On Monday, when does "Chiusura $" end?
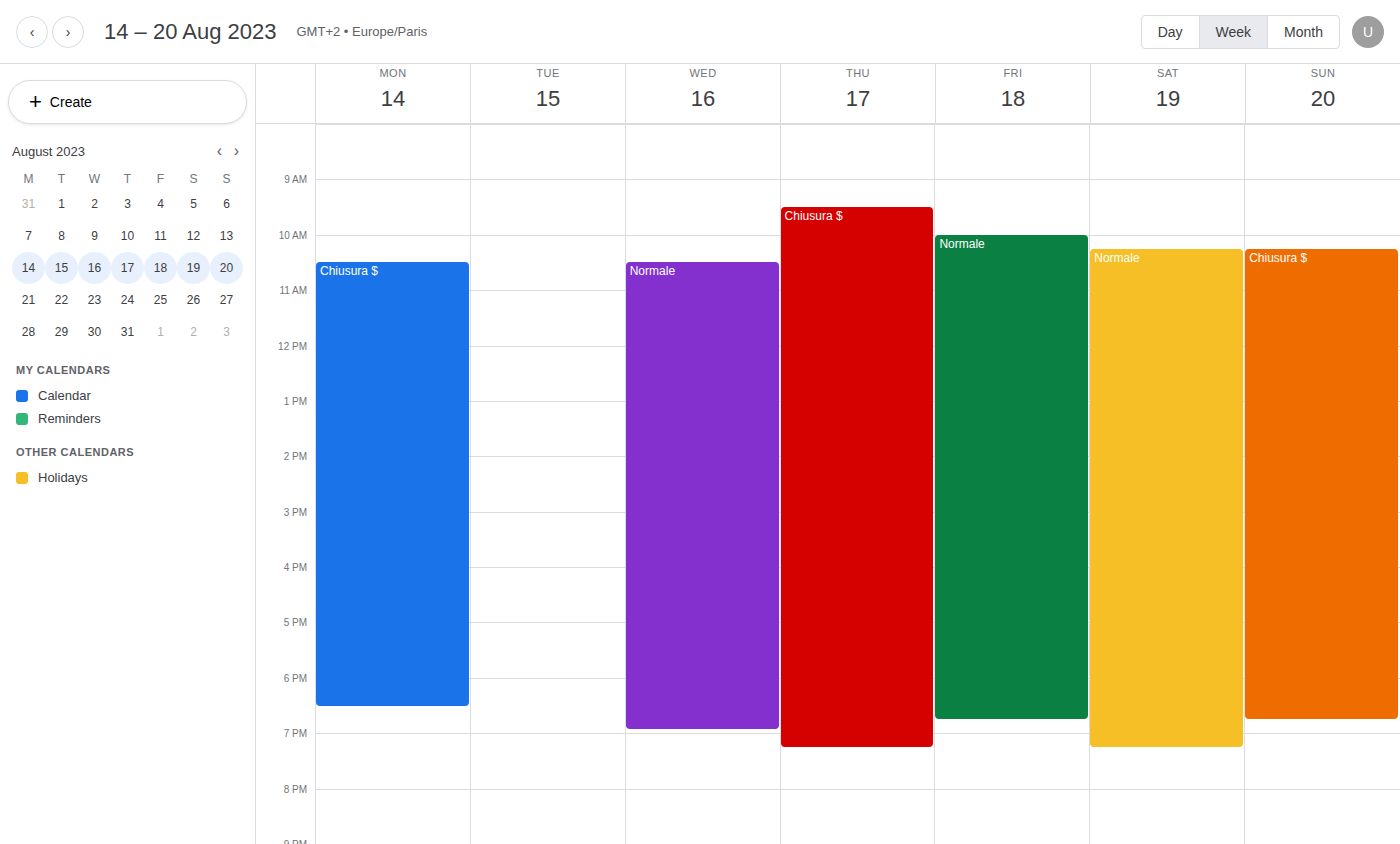
6:30 PM